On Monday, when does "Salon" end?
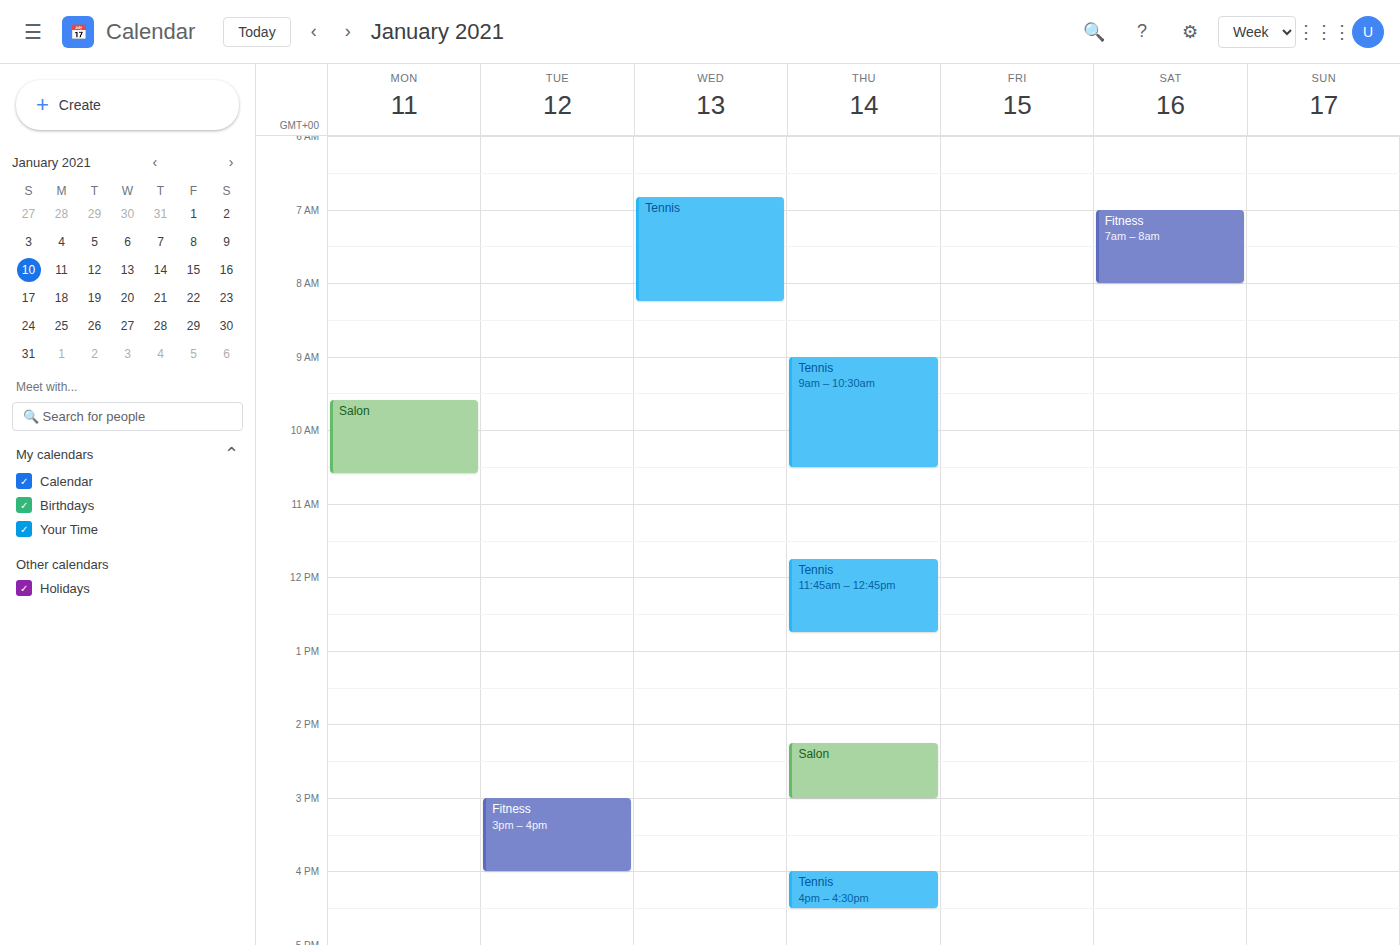
10:35 AM